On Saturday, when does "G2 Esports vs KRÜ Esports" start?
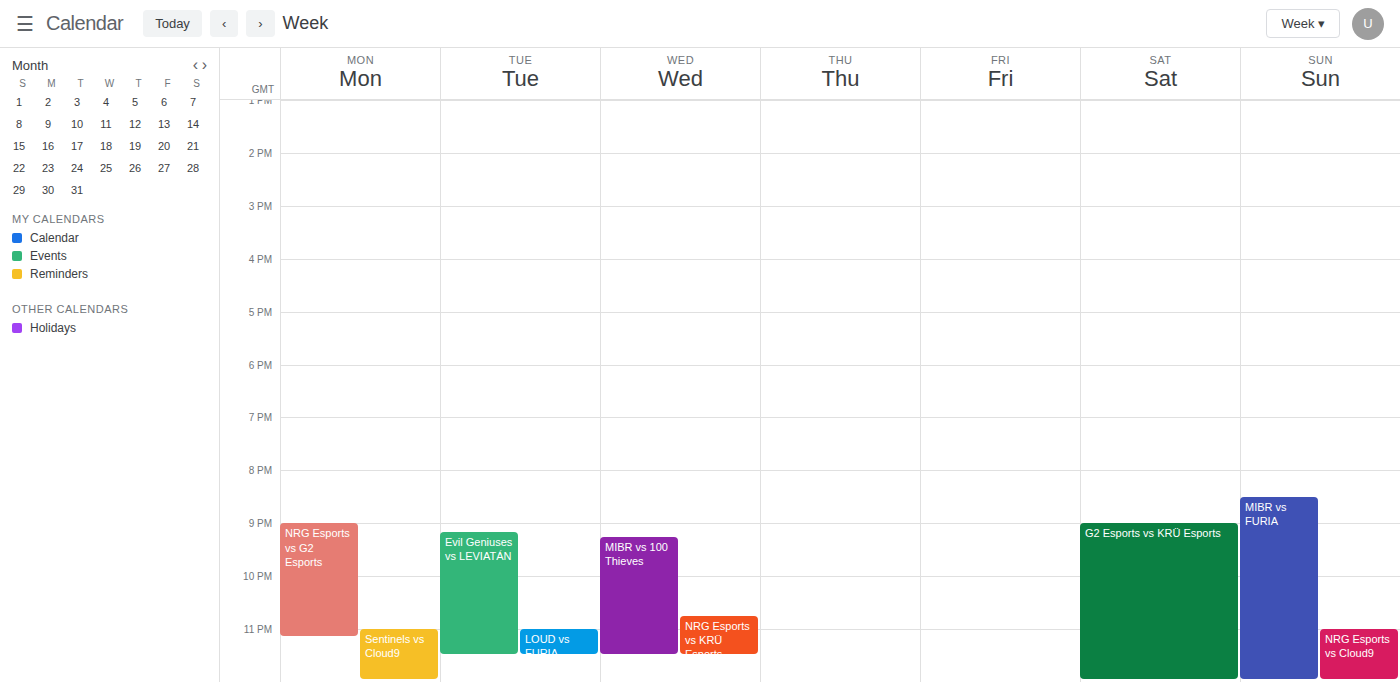
9:00 PM